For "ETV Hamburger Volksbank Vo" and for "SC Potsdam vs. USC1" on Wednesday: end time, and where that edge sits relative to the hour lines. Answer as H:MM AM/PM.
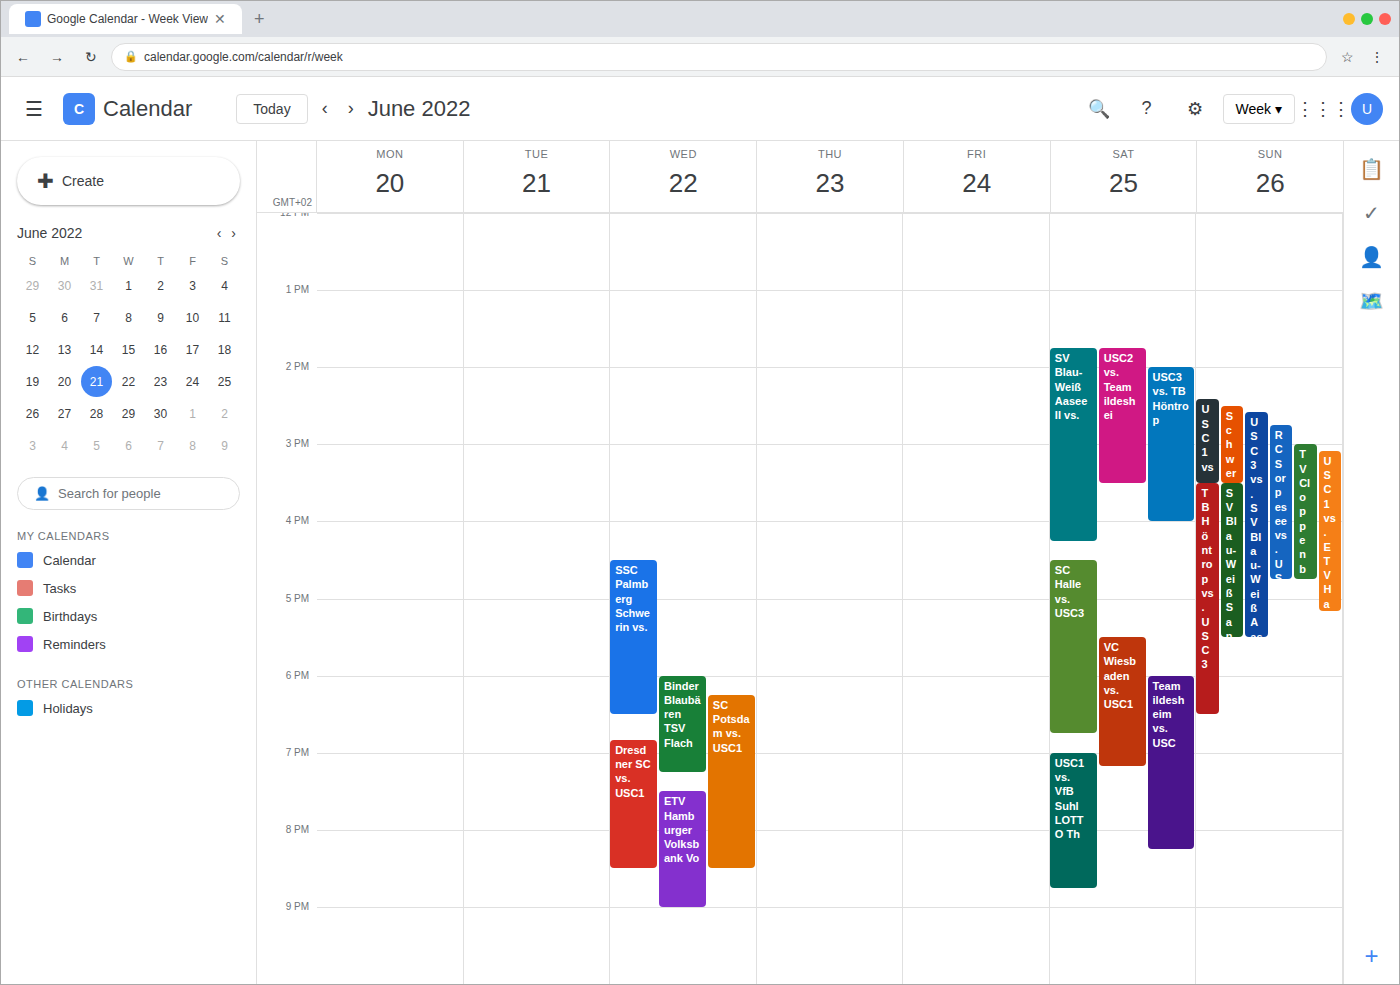
"ETV Hamburger Volksbank Vo": 9:00 PM, exactly on the 9 PM line. "SC Potsdam vs. USC1": 8:30 PM, halfway between the 8 PM and 9 PM lines.